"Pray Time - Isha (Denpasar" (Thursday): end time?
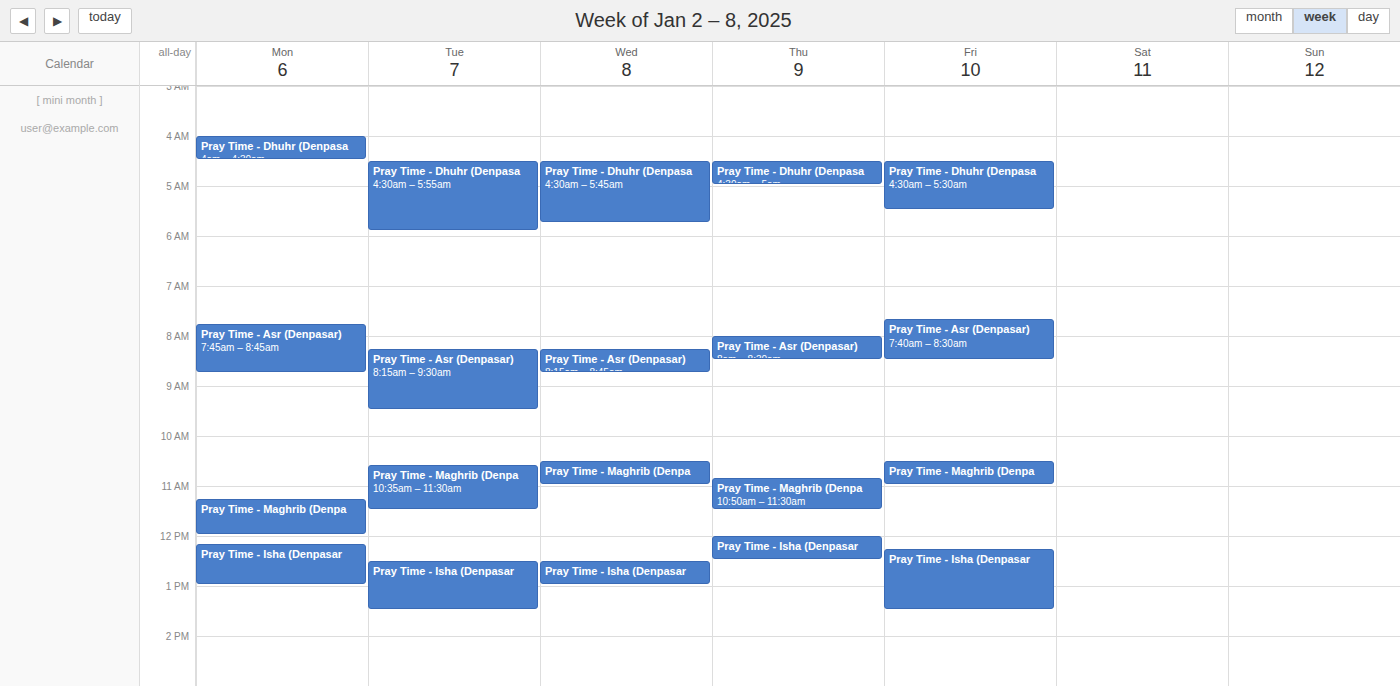
12:30 PM